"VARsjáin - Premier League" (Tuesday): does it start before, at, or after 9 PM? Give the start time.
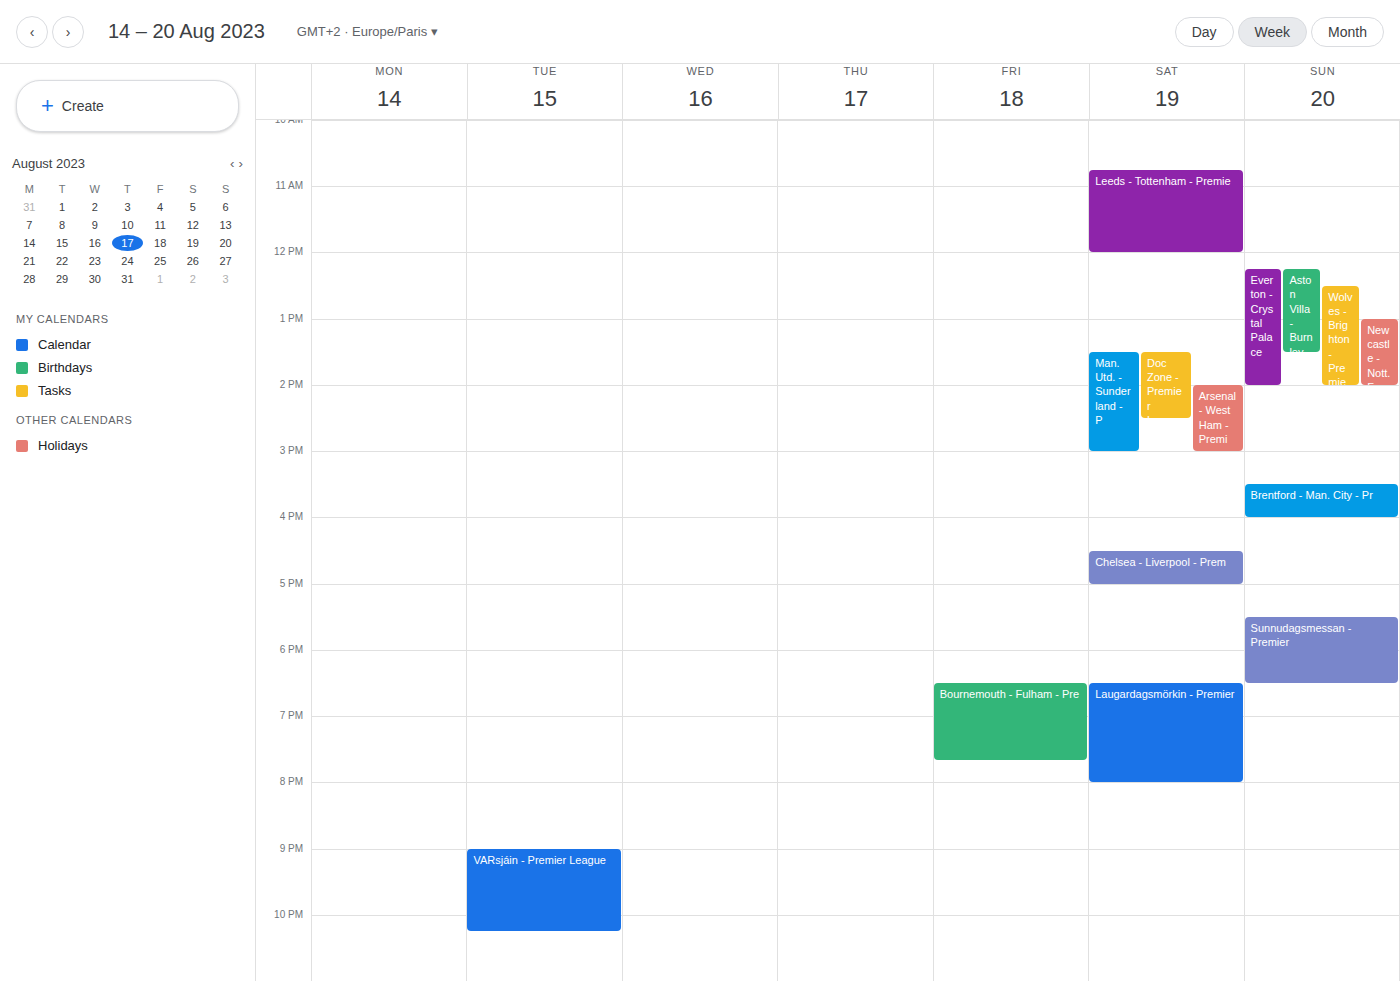
9:00 PM -- exactly at 9 PM, on the 9 PM line.